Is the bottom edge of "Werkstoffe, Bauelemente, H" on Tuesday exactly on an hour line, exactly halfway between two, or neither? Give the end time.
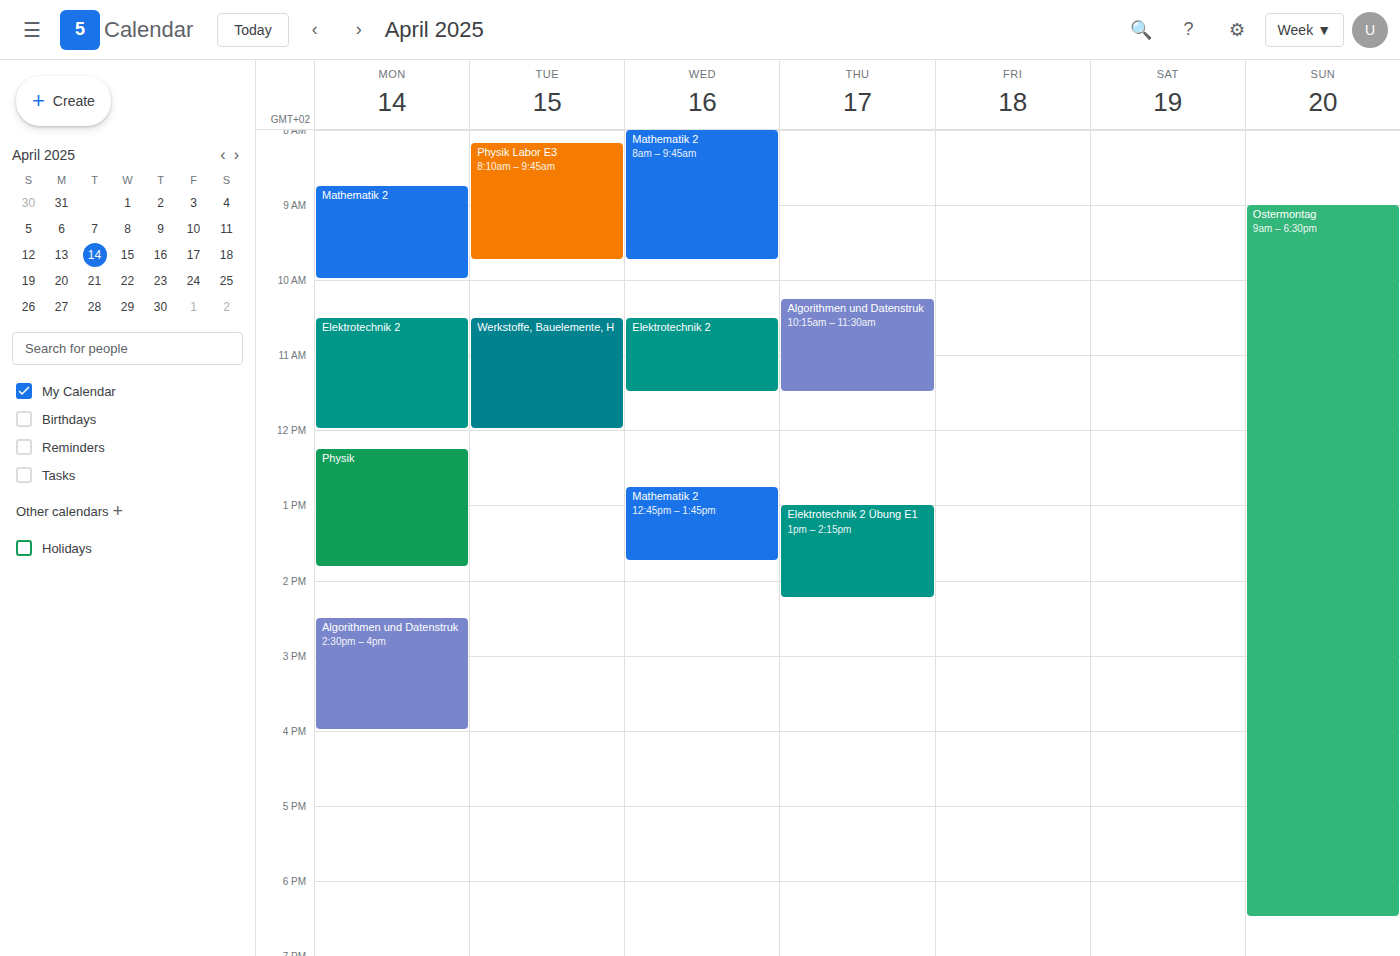
12:00 PM -- exactly on the 12 PM line.